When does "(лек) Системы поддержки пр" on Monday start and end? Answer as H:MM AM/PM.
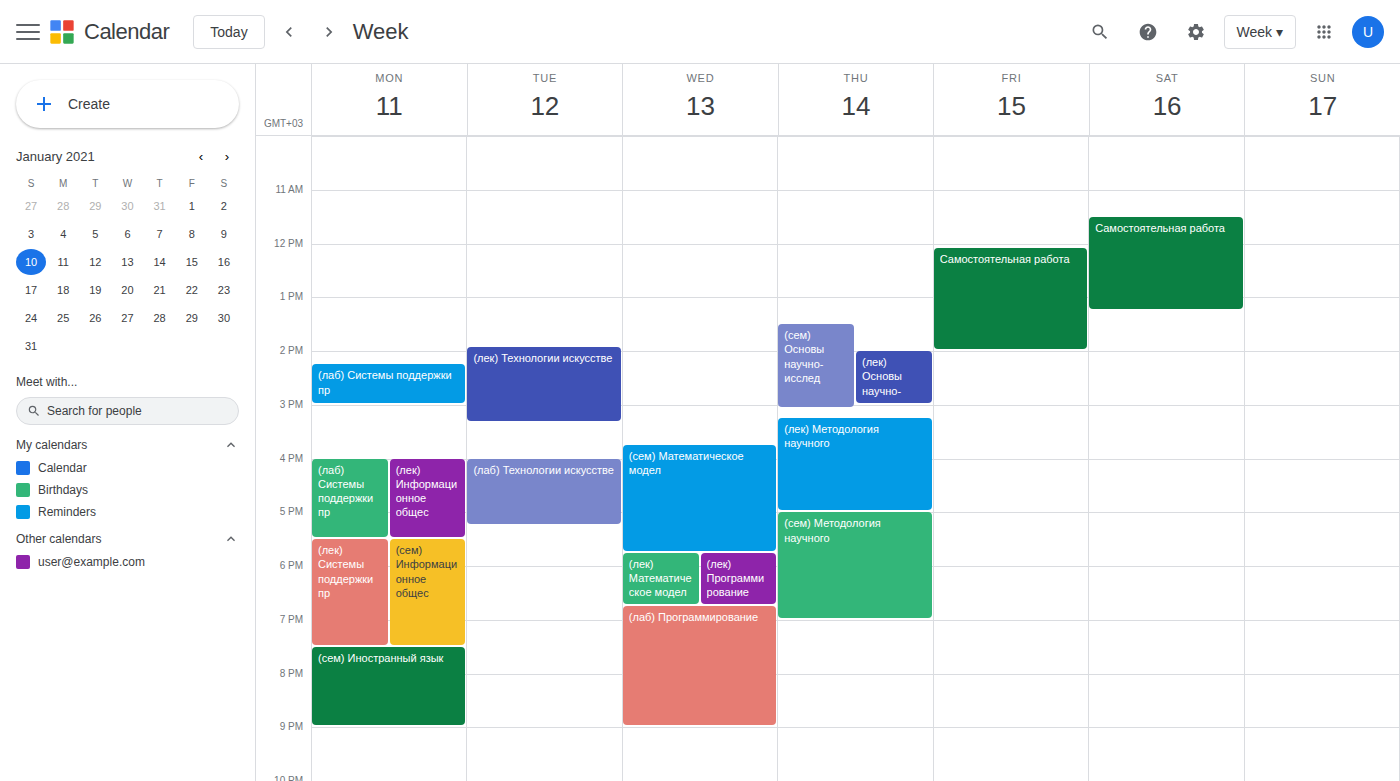
5:30 PM to 7:30 PM